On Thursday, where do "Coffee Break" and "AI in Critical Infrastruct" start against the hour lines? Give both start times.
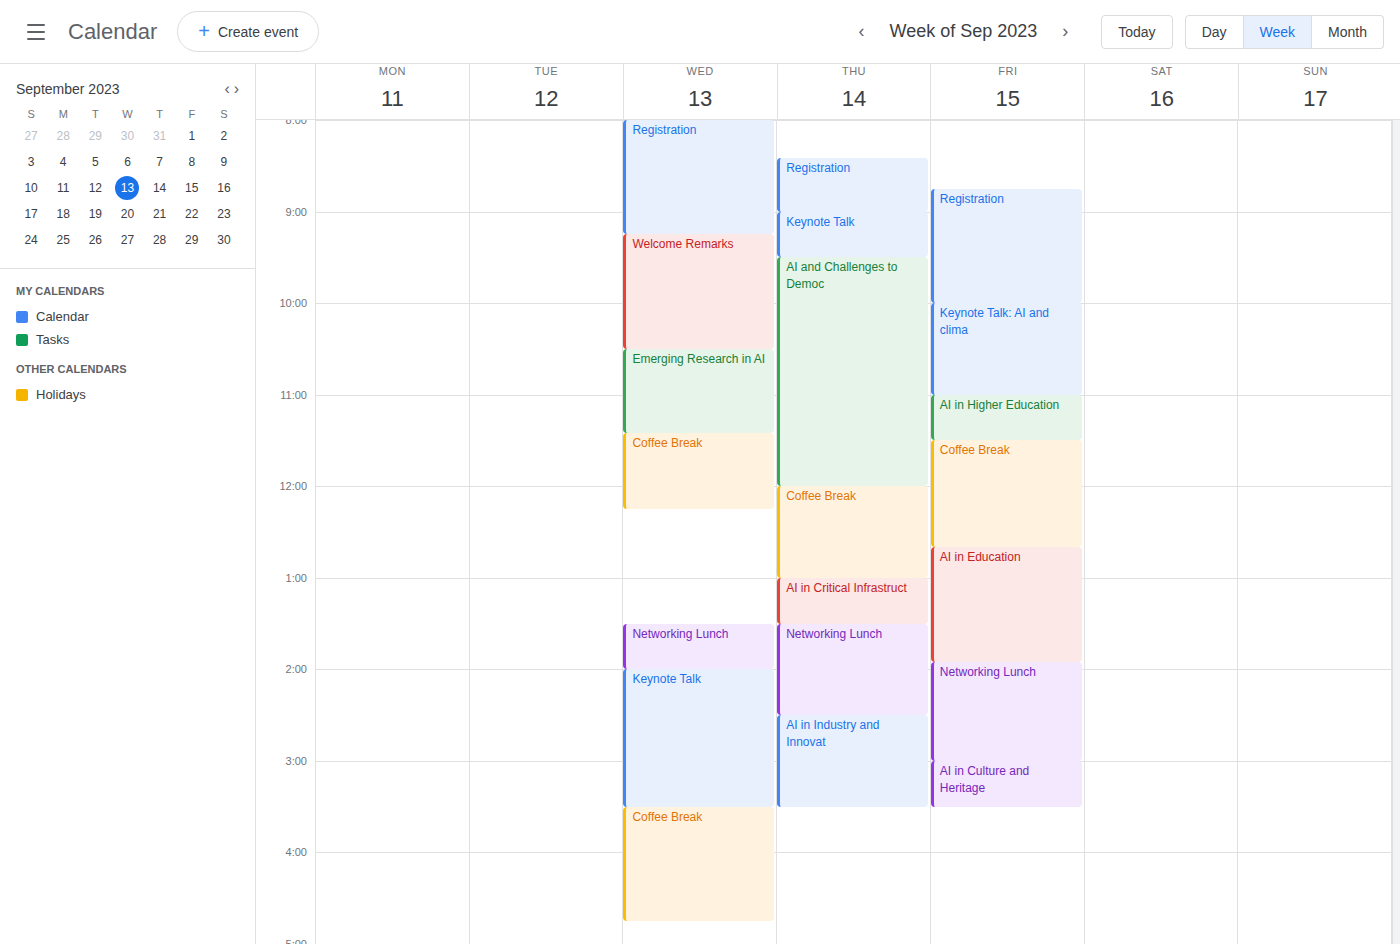
"Coffee Break": 12:00 PM, exactly on the 12 PM line. "AI in Critical Infrastruct": 1:00 PM, exactly on the 1 PM line.